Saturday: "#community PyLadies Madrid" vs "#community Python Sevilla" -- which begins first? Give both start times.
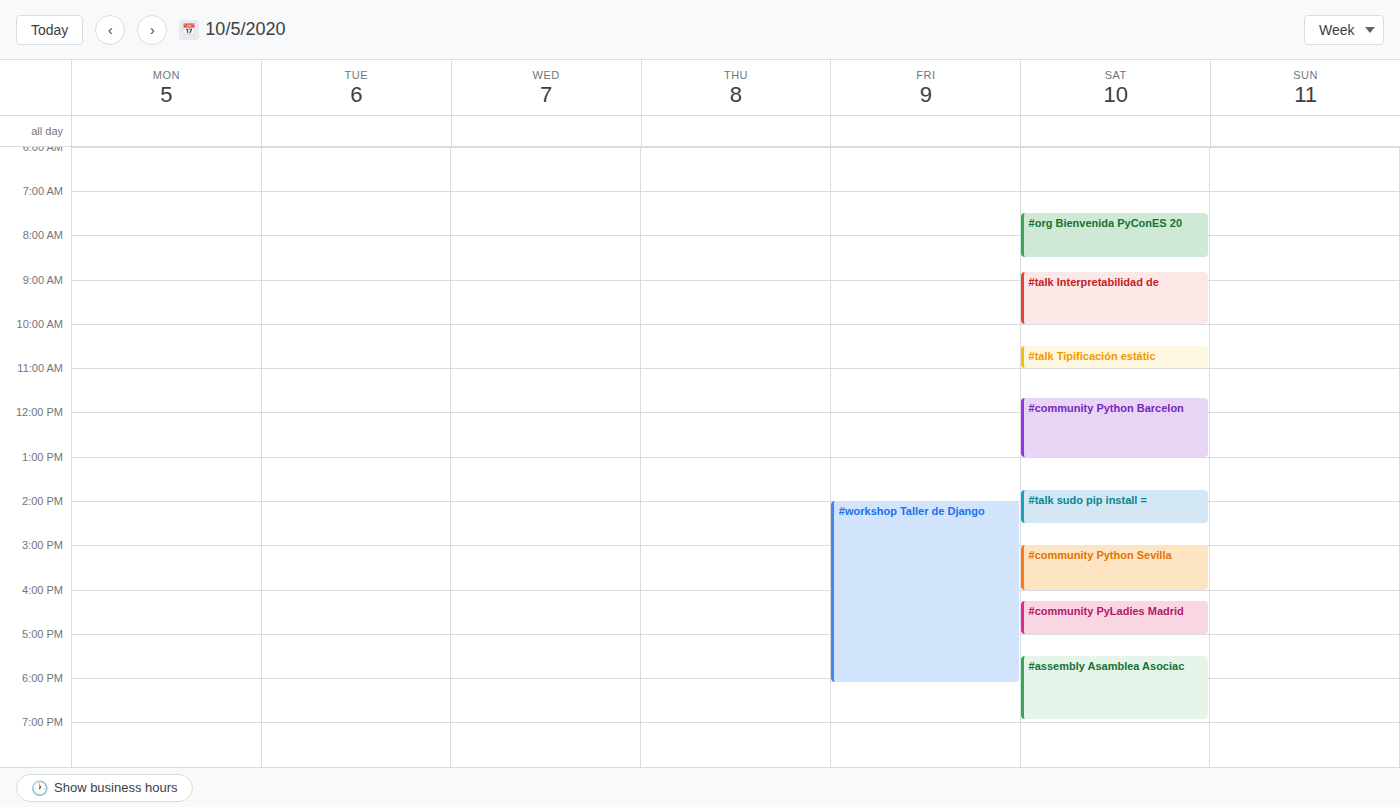
"#community Python Sevilla" 3:00 PM; "#community PyLadies Madrid" 4:15 PM.